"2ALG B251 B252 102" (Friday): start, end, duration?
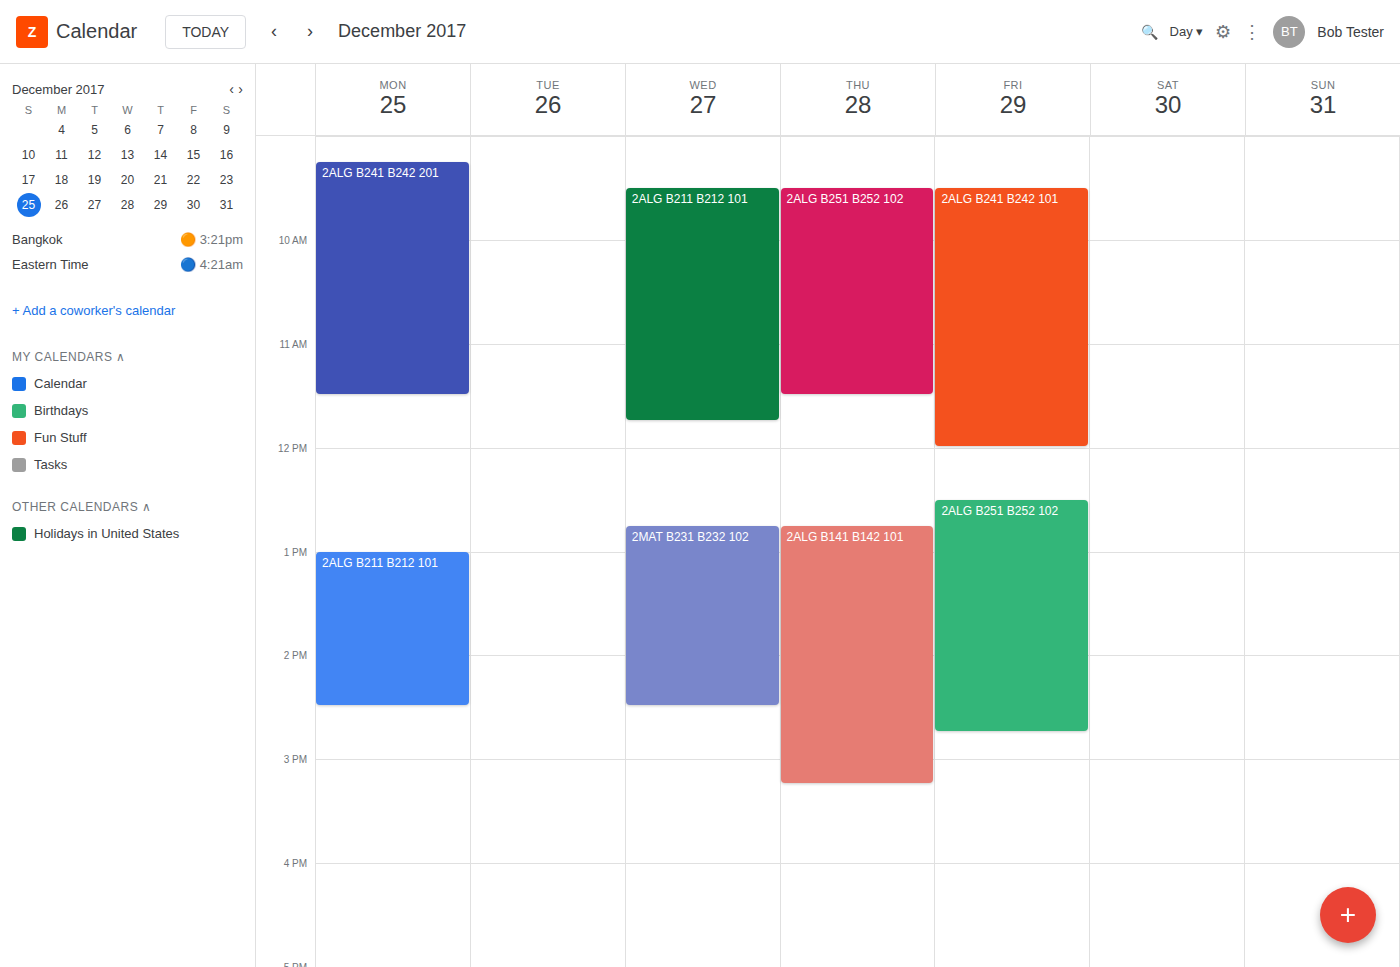
12:30 to 14:45, 2 hours 15 minutes